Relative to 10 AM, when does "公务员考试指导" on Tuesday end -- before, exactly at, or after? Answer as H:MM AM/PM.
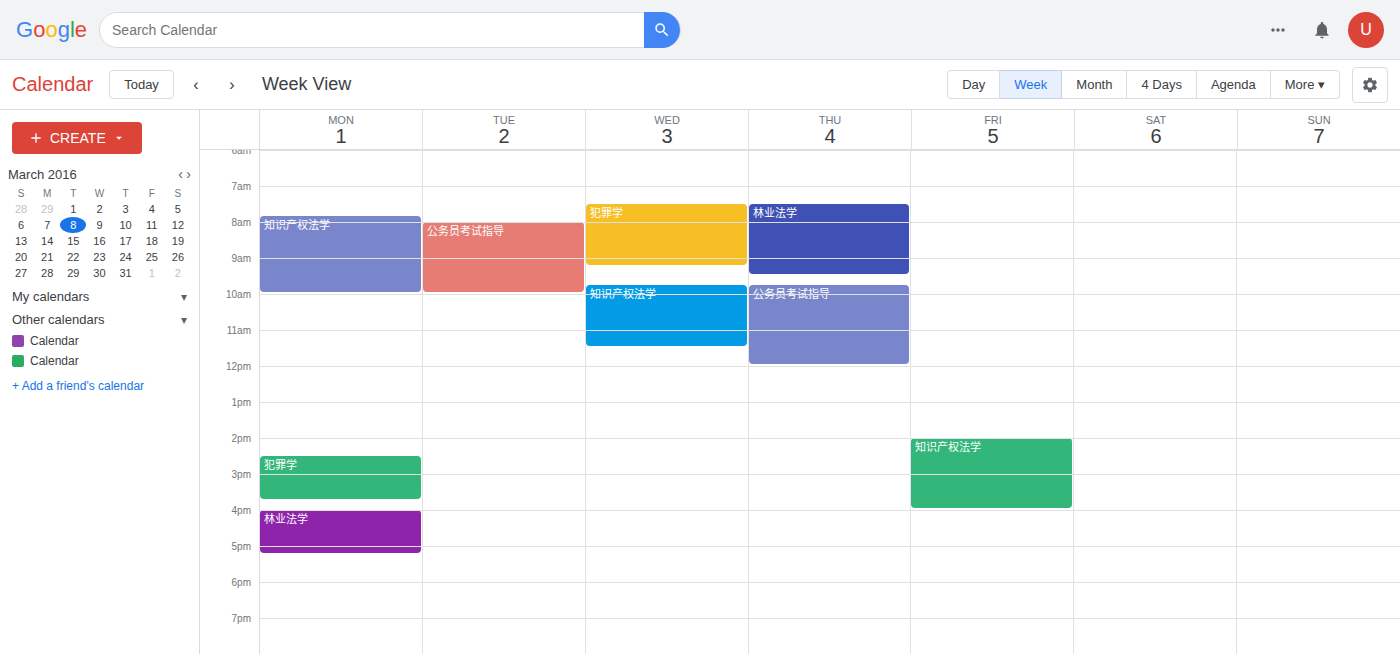
10:00 AM -- exactly at 10 AM, on the 10 AM line.